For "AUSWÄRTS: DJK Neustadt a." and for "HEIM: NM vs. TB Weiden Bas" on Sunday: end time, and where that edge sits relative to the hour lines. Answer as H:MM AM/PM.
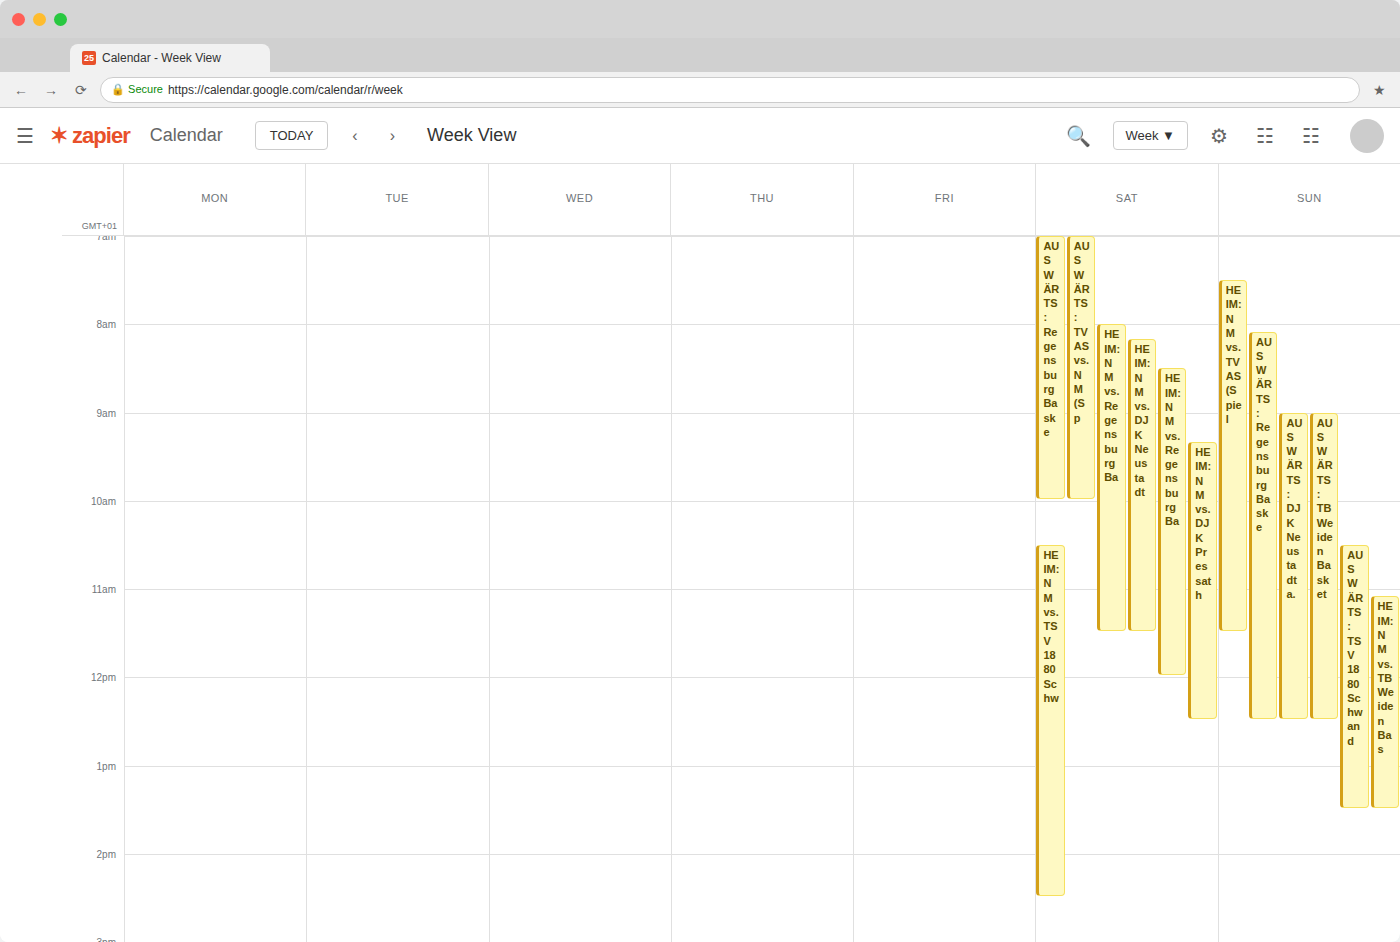
"AUSWÄRTS: DJK Neustadt a.": 12:30 PM, halfway between the 12 PM and 1 PM lines. "HEIM: NM vs. TB Weiden Bas": 1:30 PM, halfway between the 1 PM and 2 PM lines.